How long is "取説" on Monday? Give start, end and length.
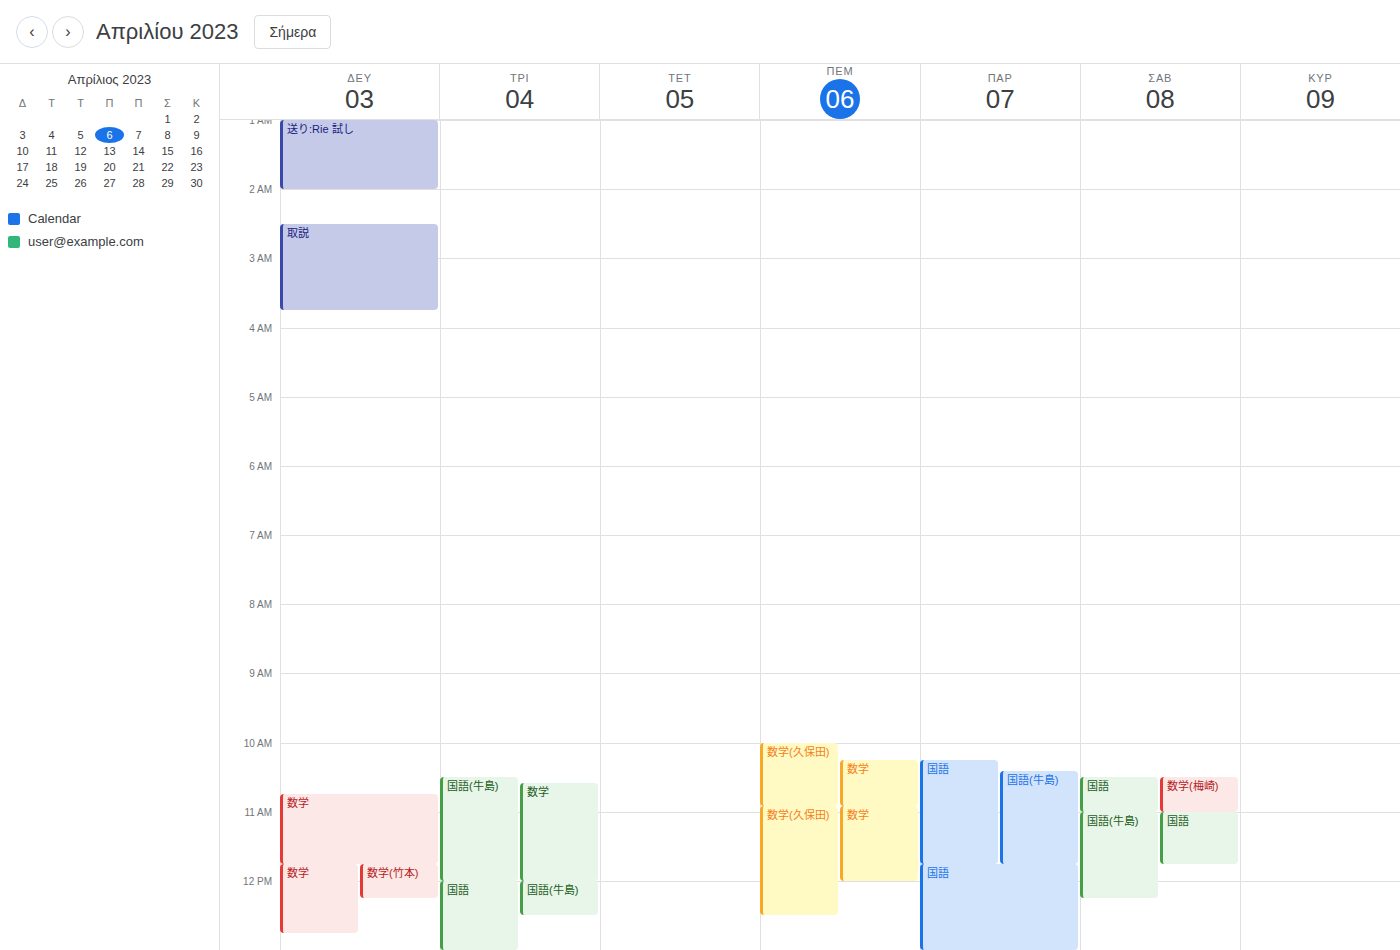
2:30 AM to 3:45 AM, 1 hour 15 minutes